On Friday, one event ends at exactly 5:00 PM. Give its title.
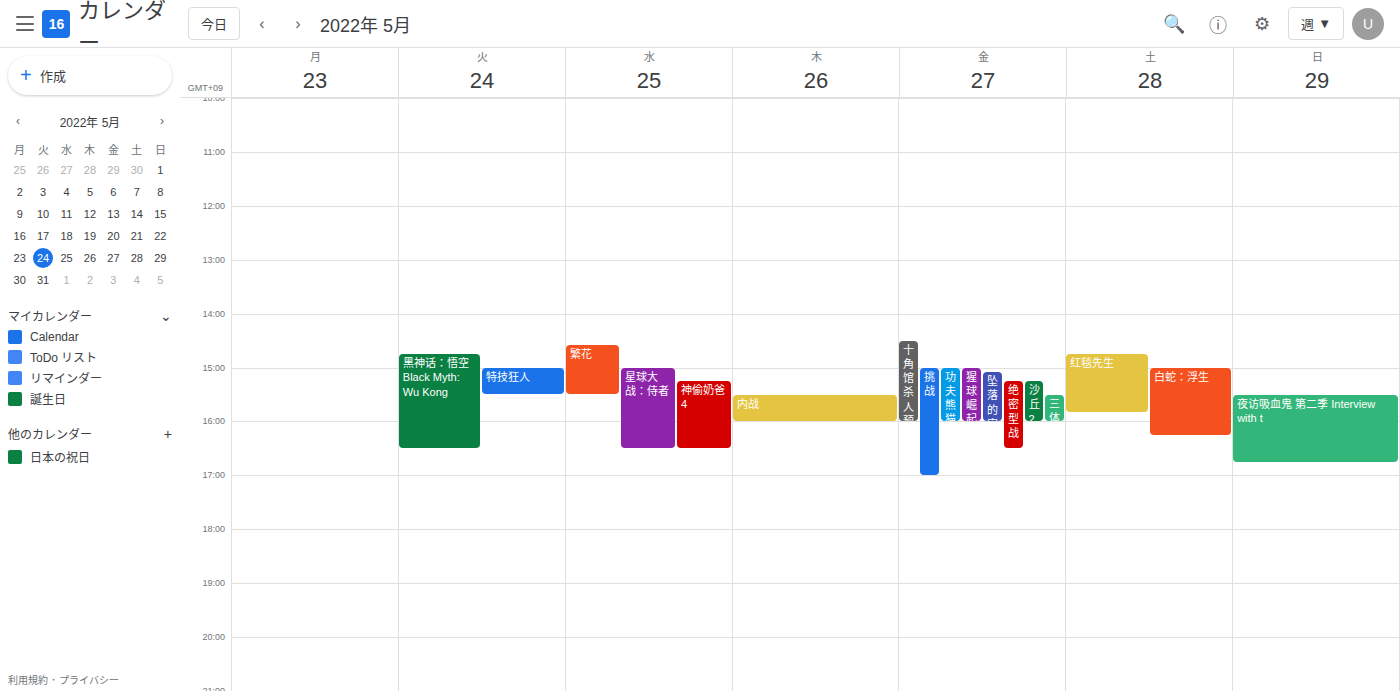
"挑战"